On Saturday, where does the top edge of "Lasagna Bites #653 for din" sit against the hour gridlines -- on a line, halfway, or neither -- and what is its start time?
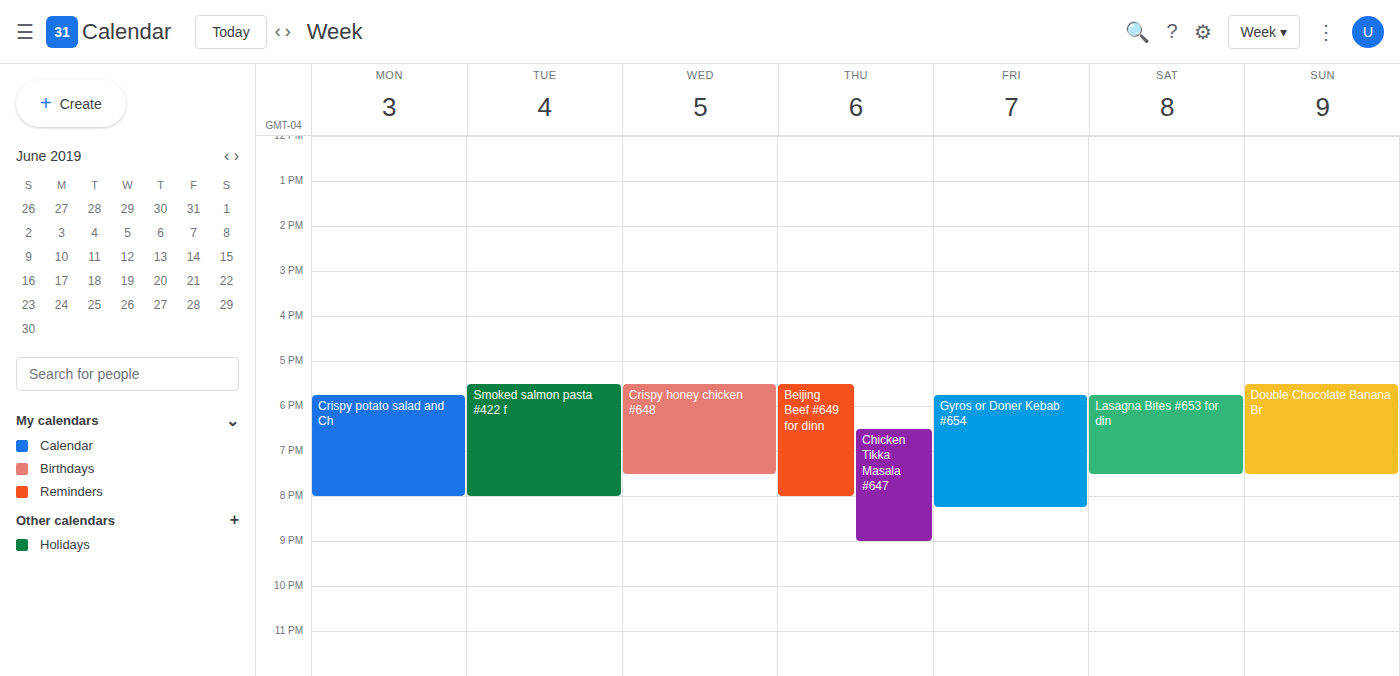
5:45 PM -- neither: three quarters of the way from the 5 PM line to the 6 PM line.